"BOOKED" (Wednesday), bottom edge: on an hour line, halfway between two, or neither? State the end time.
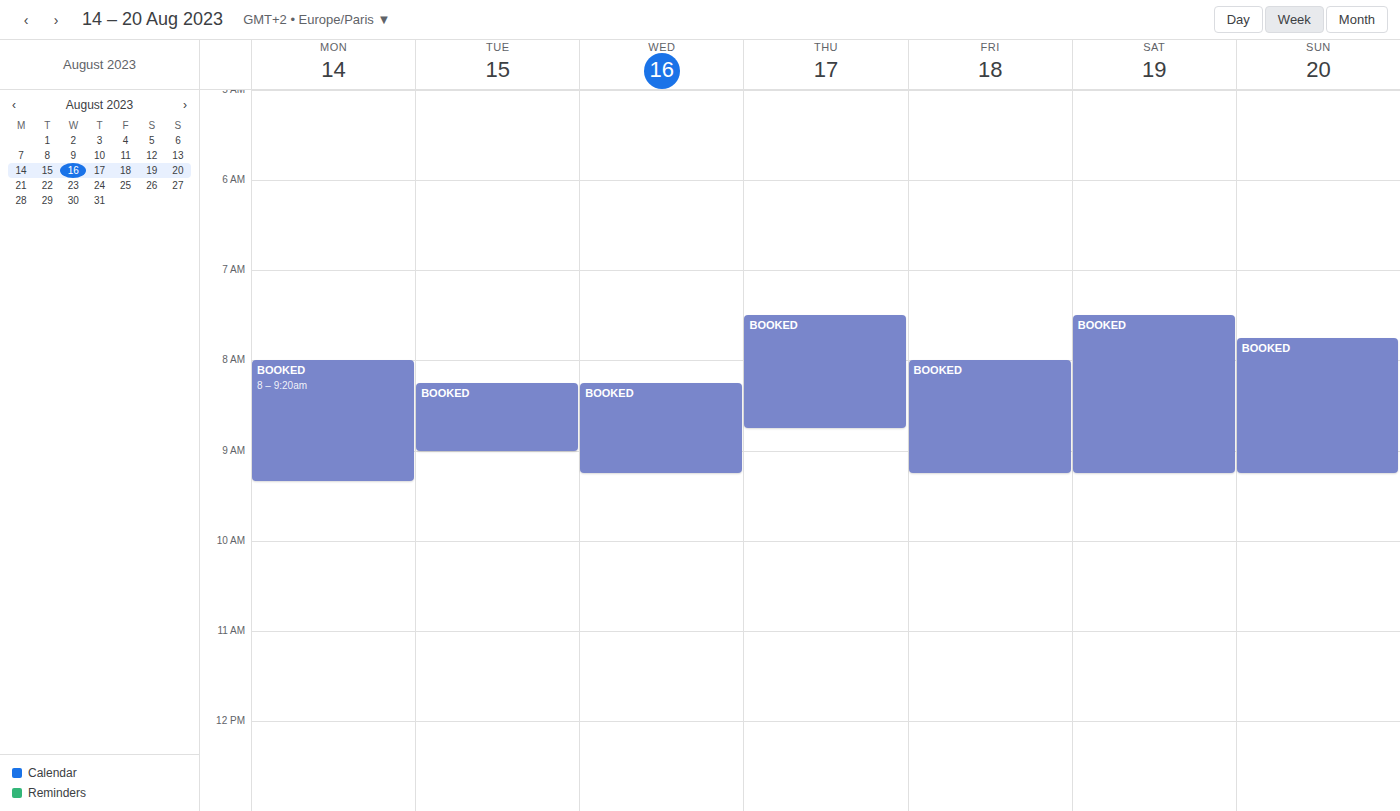
9:15 AM -- neither: a quarter of the way from the 9 AM line to the 10 AM line.